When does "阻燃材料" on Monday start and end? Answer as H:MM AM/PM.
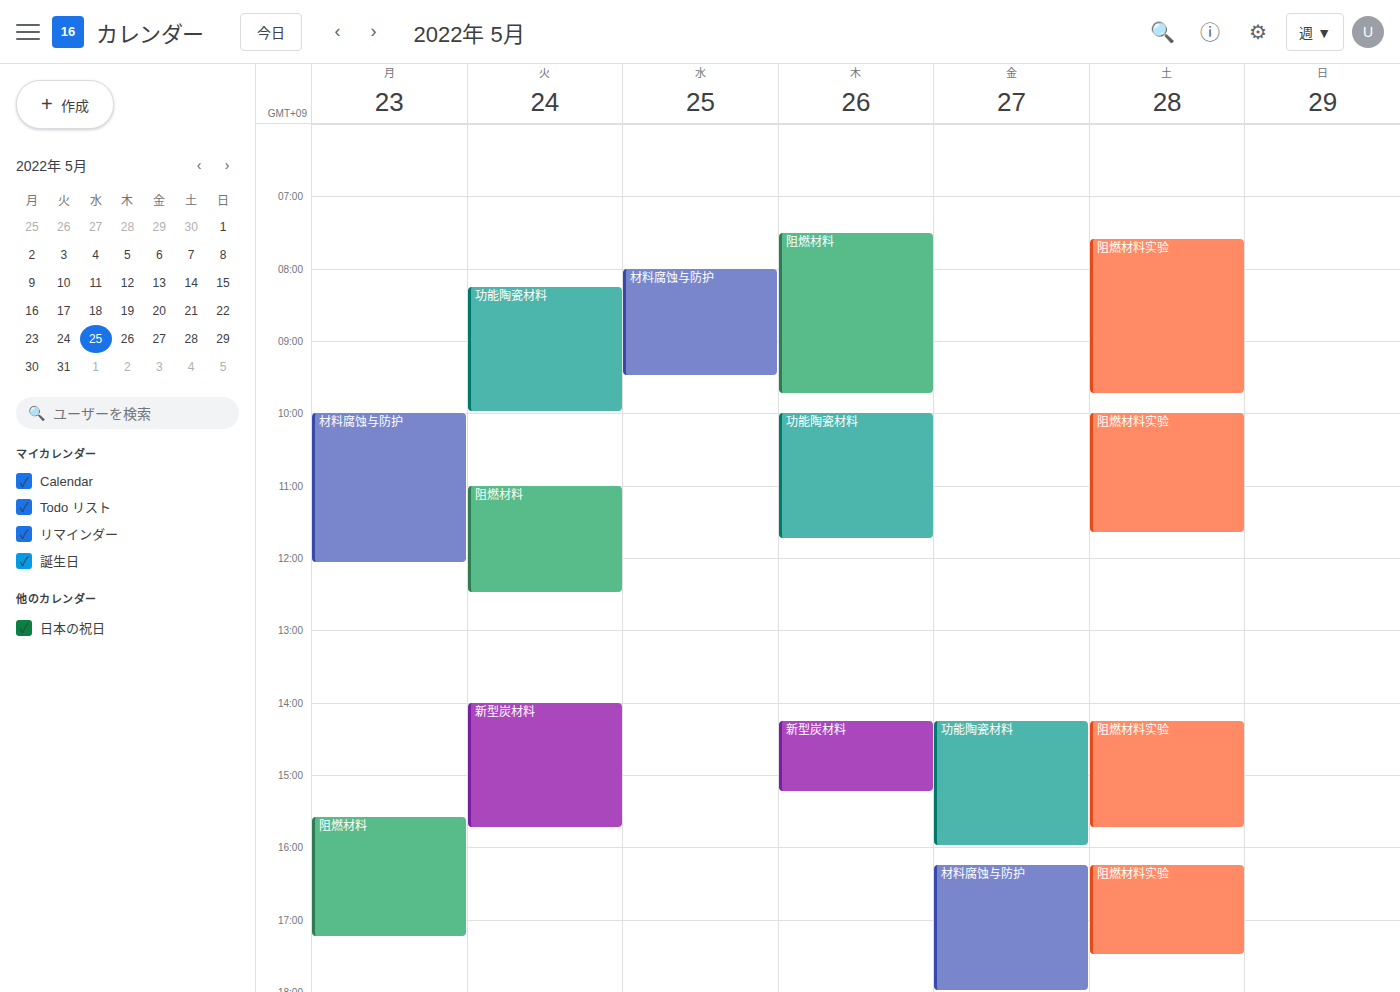
3:35 PM to 5:15 PM